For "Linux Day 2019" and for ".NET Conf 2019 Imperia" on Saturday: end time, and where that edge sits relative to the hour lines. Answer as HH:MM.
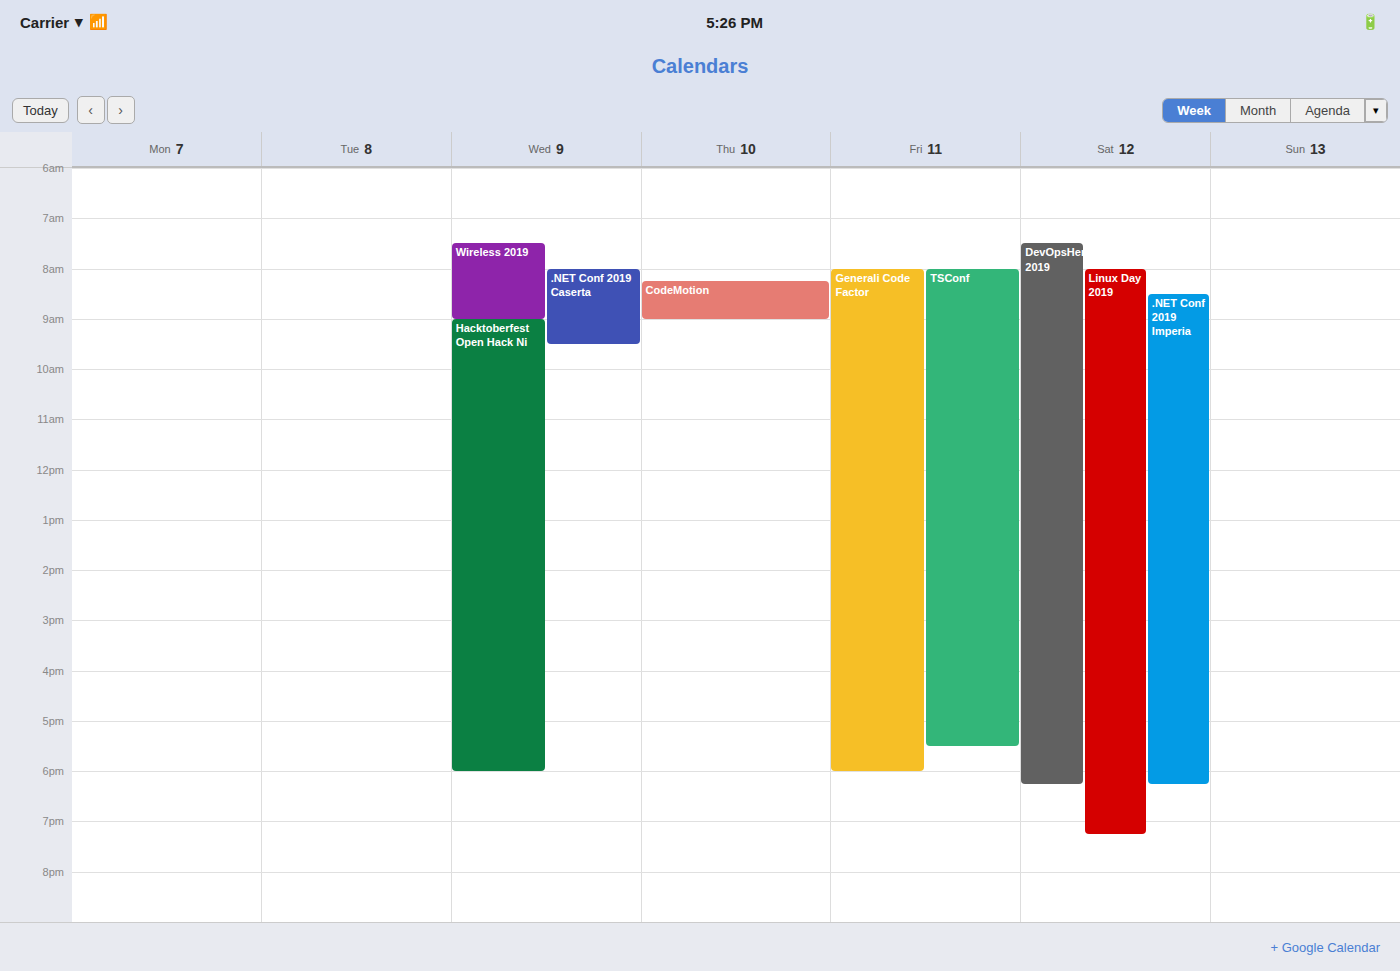
"Linux Day 2019": 19:15, neither: a quarter of the way from the 19:00 line to the 20:00 line. ".NET Conf 2019 Imperia": 18:15, neither: a quarter of the way from the 18:00 line to the 19:00 line.